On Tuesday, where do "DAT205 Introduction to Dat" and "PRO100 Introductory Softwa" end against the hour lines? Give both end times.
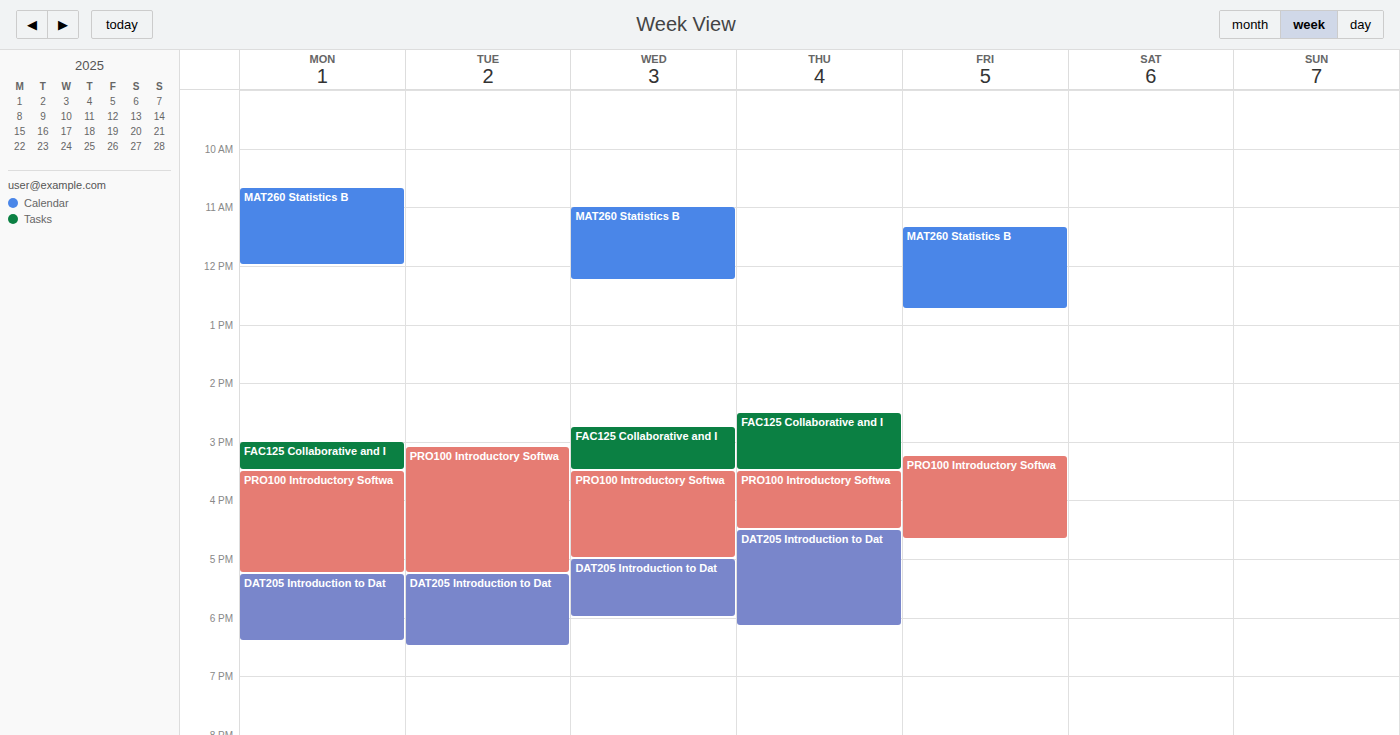
"DAT205 Introduction to Dat": 6:30 PM, halfway between the 6 PM and 7 PM lines. "PRO100 Introductory Softwa": 5:15 PM, neither: a quarter of the way from the 5 PM line to the 6 PM line.